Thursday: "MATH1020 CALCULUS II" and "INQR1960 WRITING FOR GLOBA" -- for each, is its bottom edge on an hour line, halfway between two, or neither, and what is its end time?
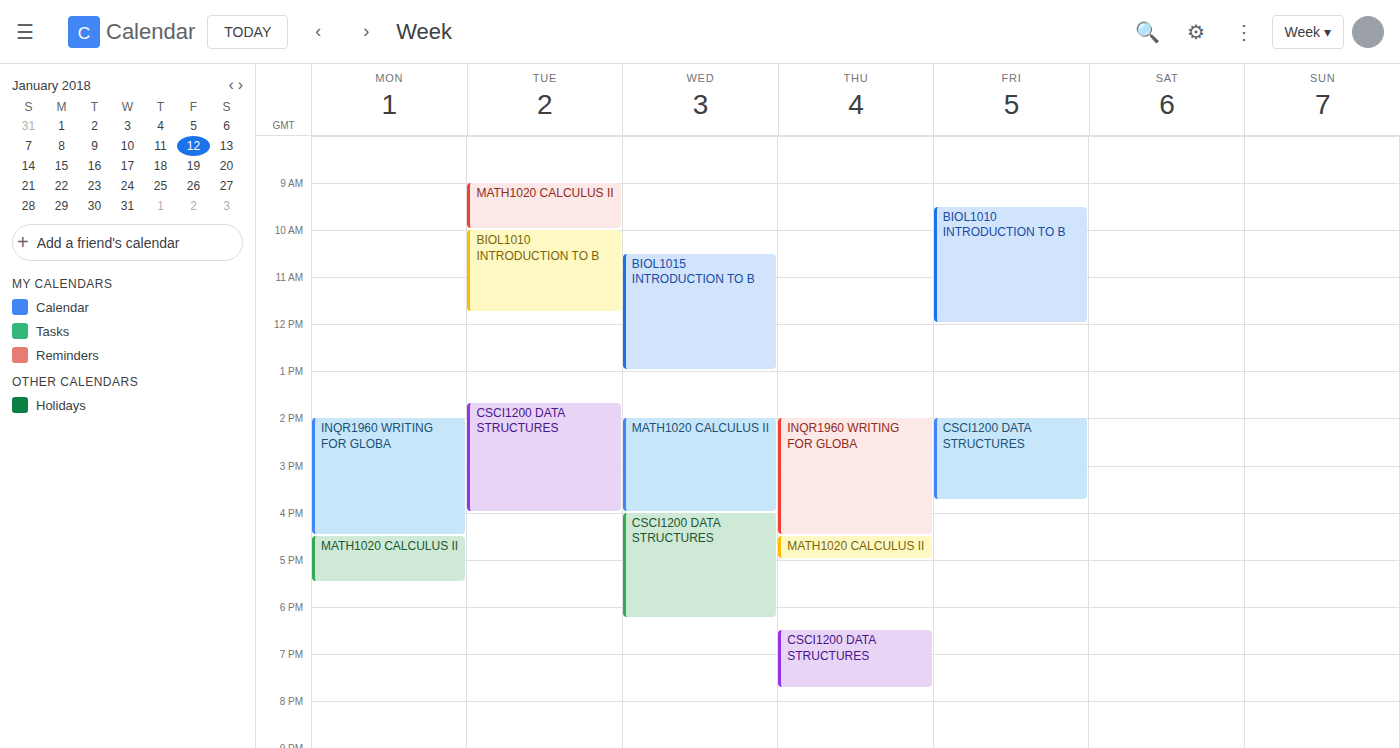
"MATH1020 CALCULUS II": 5:00 PM, exactly on the 5 PM line. "INQR1960 WRITING FOR GLOBA": 4:30 PM, halfway between the 4 PM and 5 PM lines.